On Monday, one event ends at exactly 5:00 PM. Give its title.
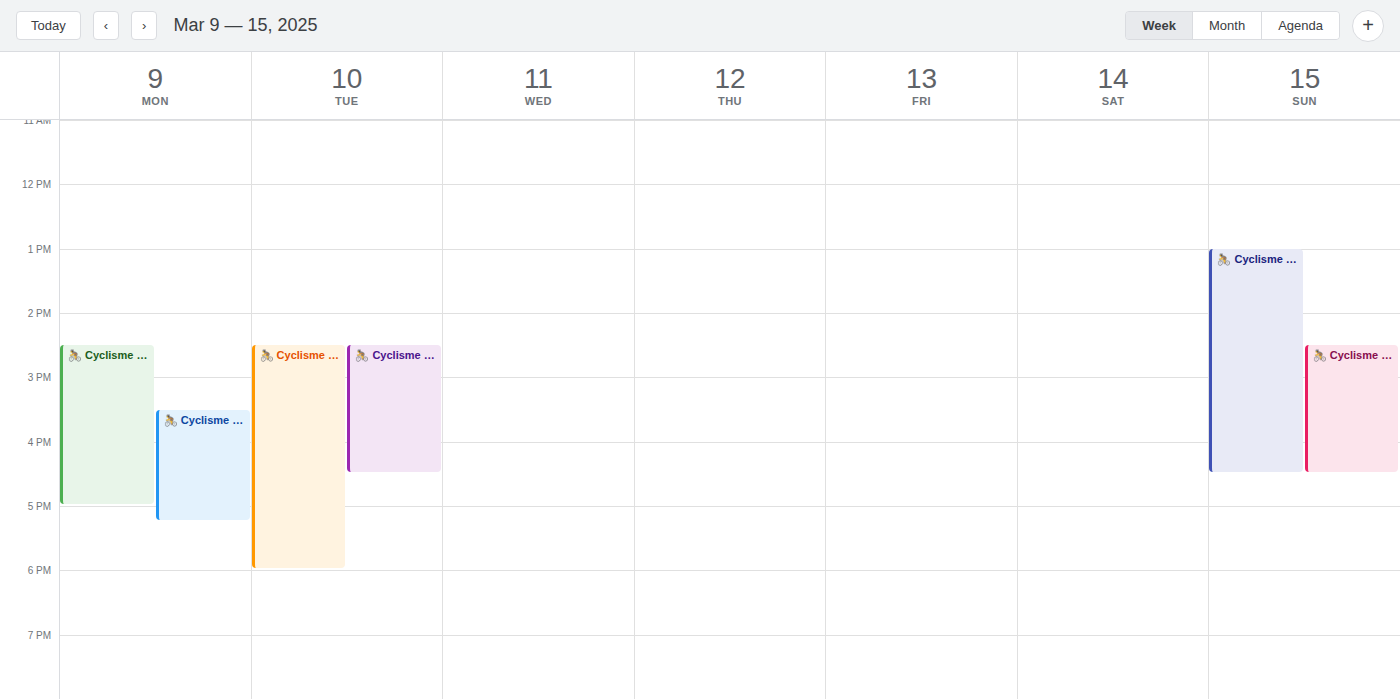
"🚴 Cyclisme : Paris - Nice"